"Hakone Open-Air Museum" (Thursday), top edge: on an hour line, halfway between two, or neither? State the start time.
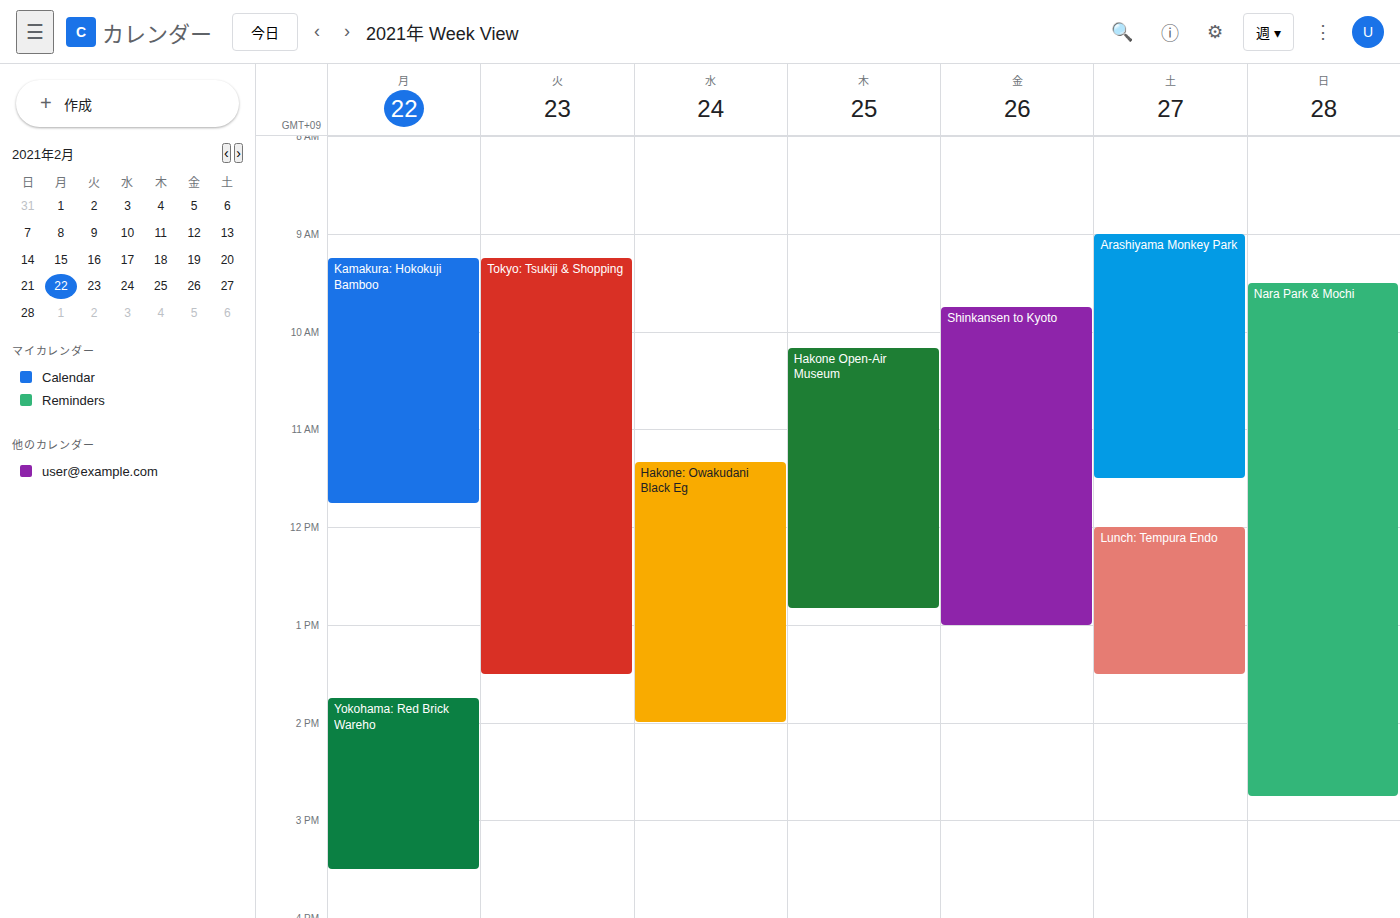
10:10 -- neither: 10 minutes below the 10:00 line and 50 minutes above the 11:00 line.